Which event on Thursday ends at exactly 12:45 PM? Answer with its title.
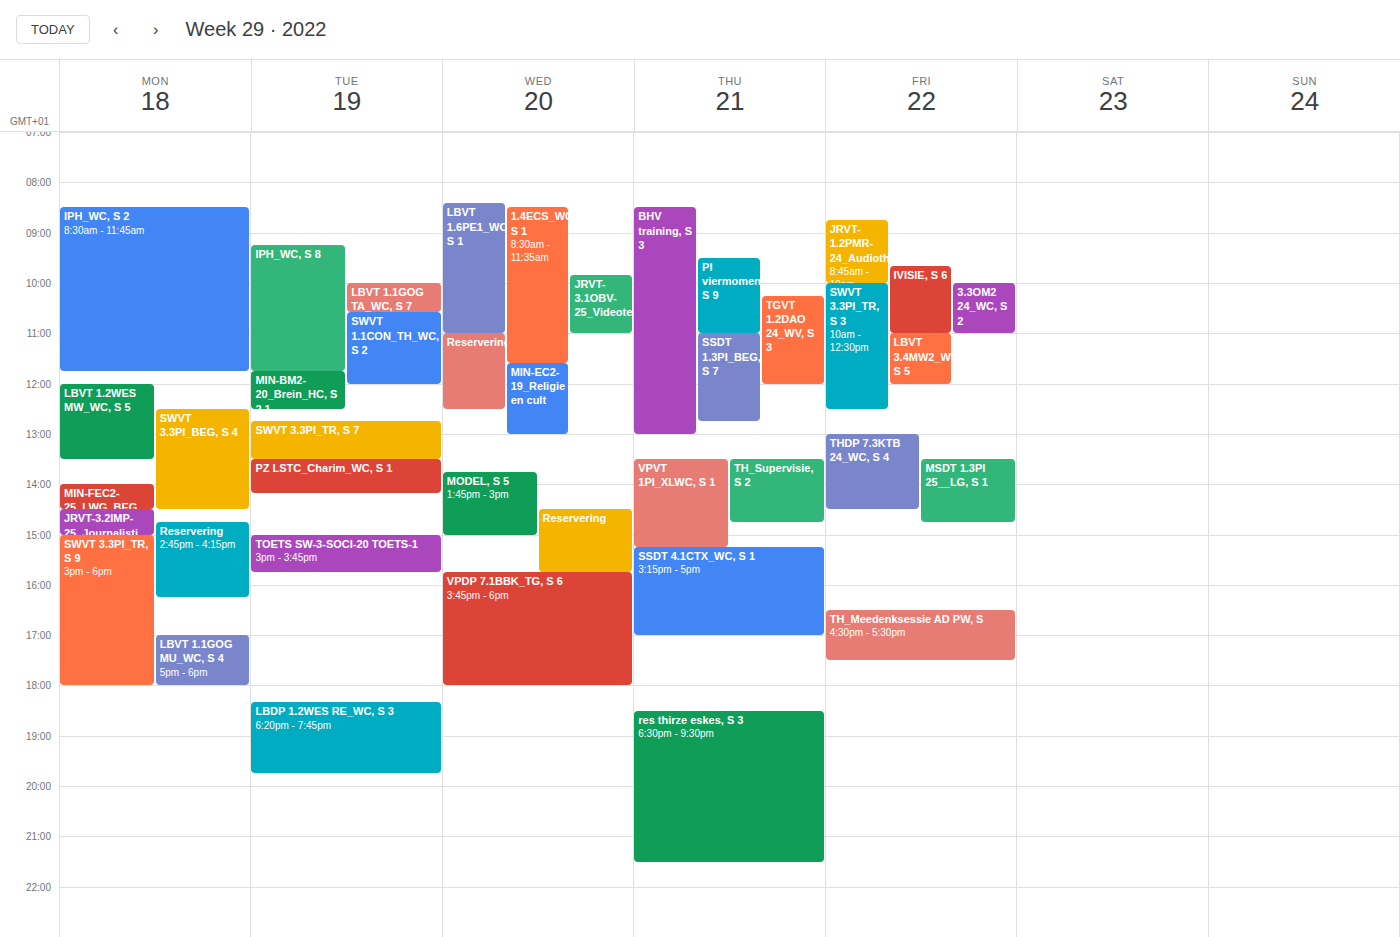
"SSDT 1.3PI_BEG, S 7"